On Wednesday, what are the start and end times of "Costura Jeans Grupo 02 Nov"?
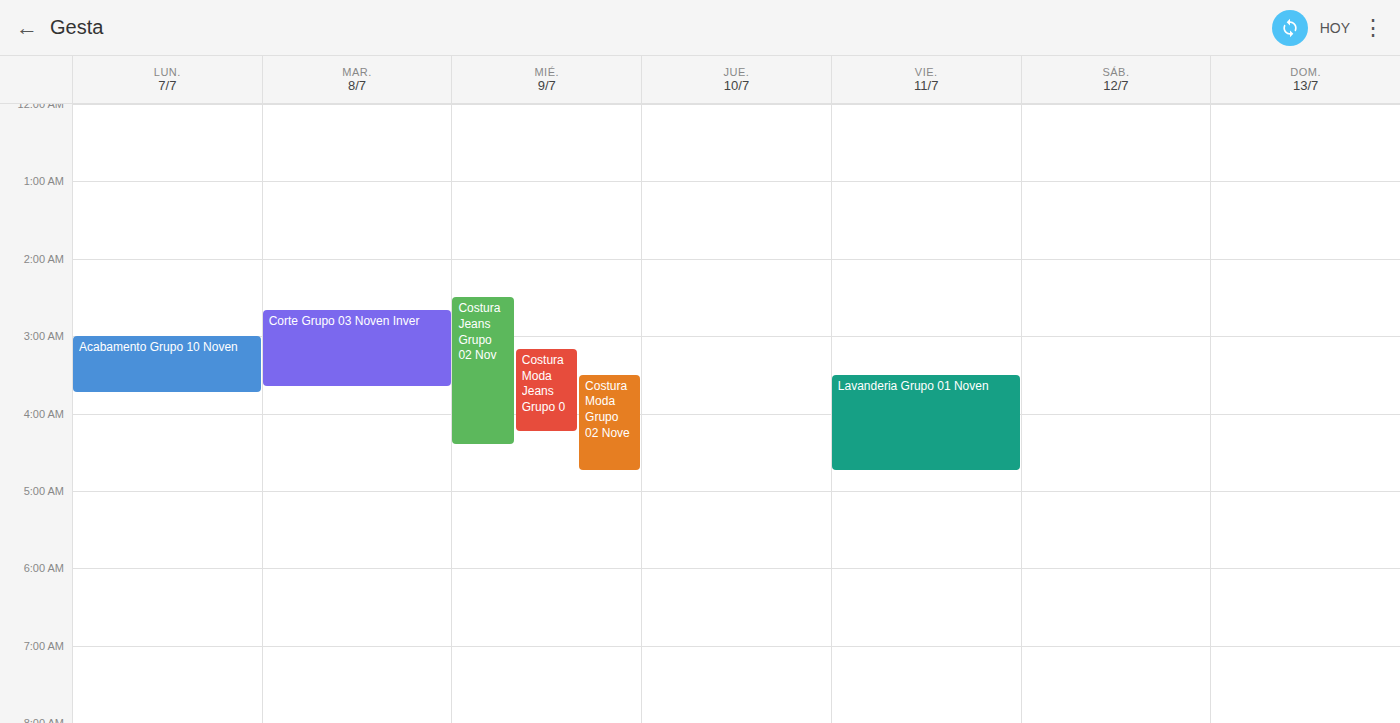
2:30 AM to 4:25 AM